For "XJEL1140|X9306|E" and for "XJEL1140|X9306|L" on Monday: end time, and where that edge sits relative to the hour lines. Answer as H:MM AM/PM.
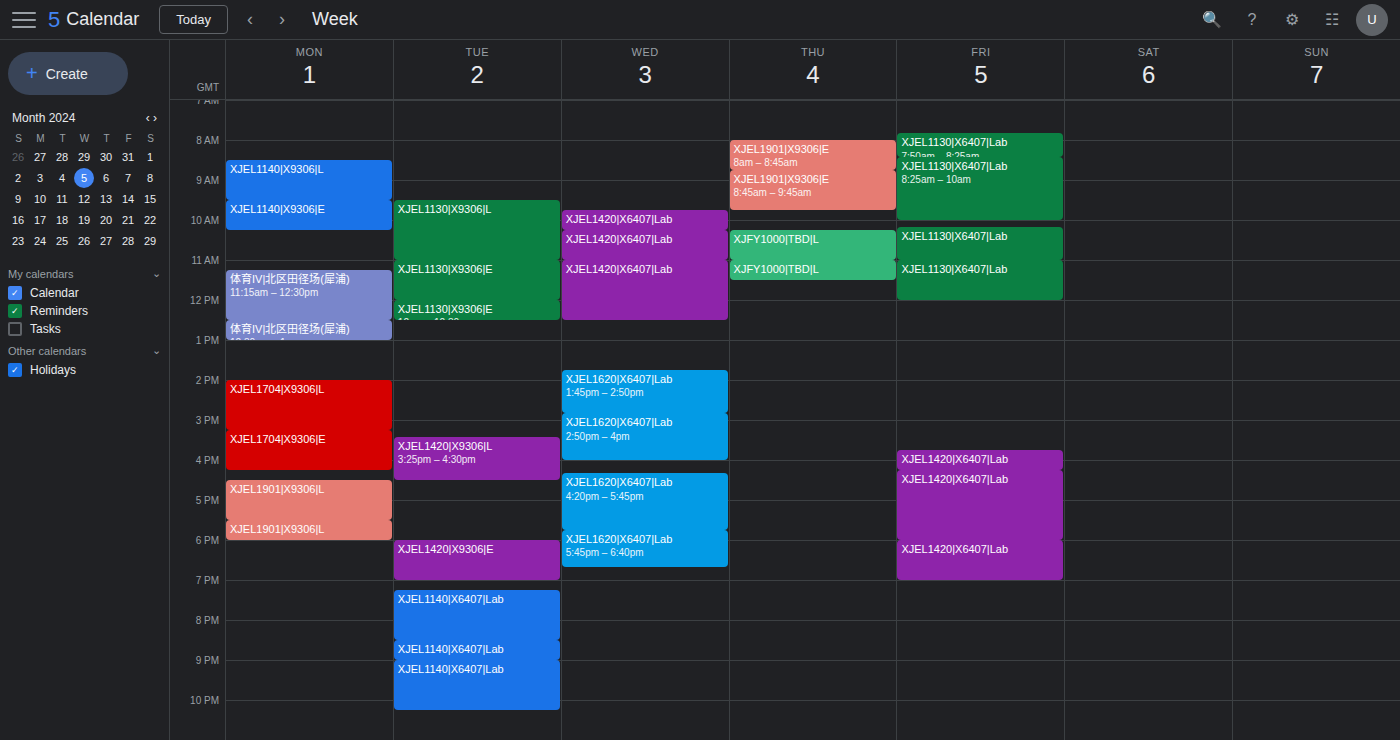
"XJEL1140|X9306|E": 10:15 AM, neither: a quarter of the way from the 10 AM line to the 11 AM line. "XJEL1140|X9306|L": 9:30 AM, halfway between the 9 AM and 10 AM lines.